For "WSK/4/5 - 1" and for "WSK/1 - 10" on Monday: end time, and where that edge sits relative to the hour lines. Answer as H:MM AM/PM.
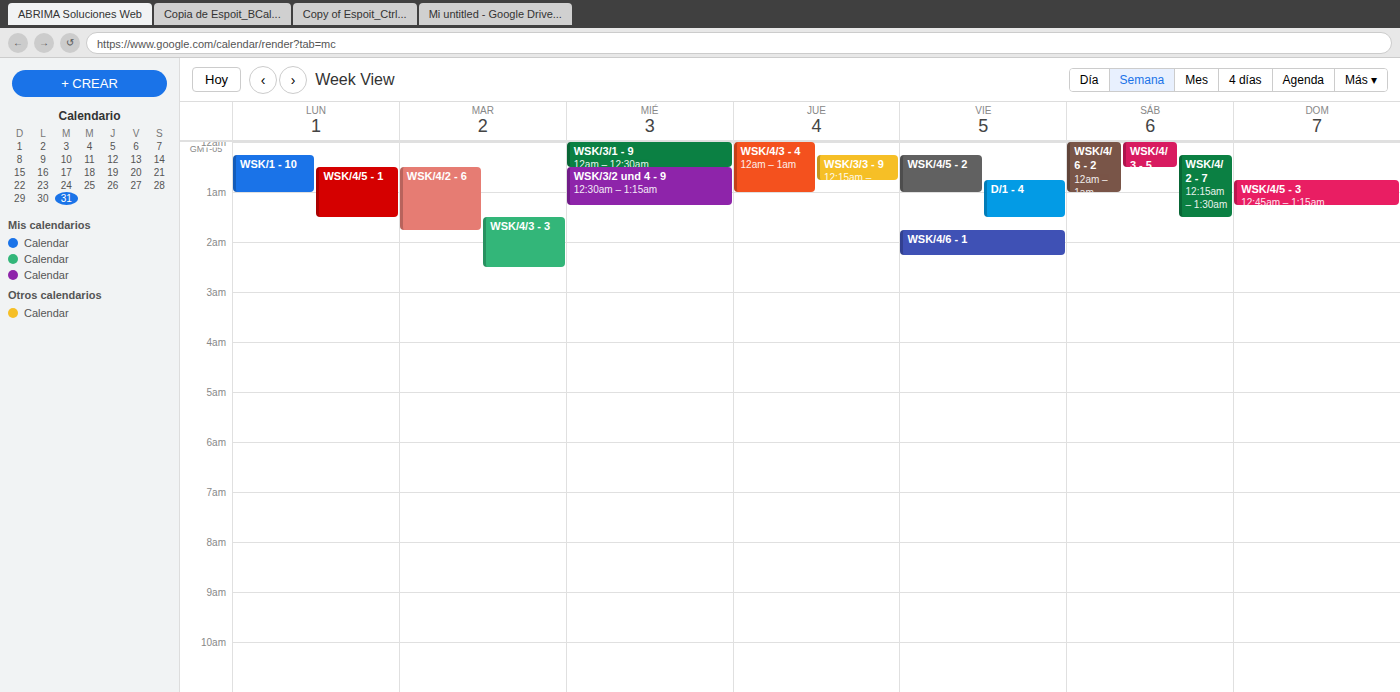
"WSK/4/5 - 1": 1:30 AM, halfway between the 1 AM and 2 AM lines. "WSK/1 - 10": 1:00 AM, exactly on the 1 AM line.